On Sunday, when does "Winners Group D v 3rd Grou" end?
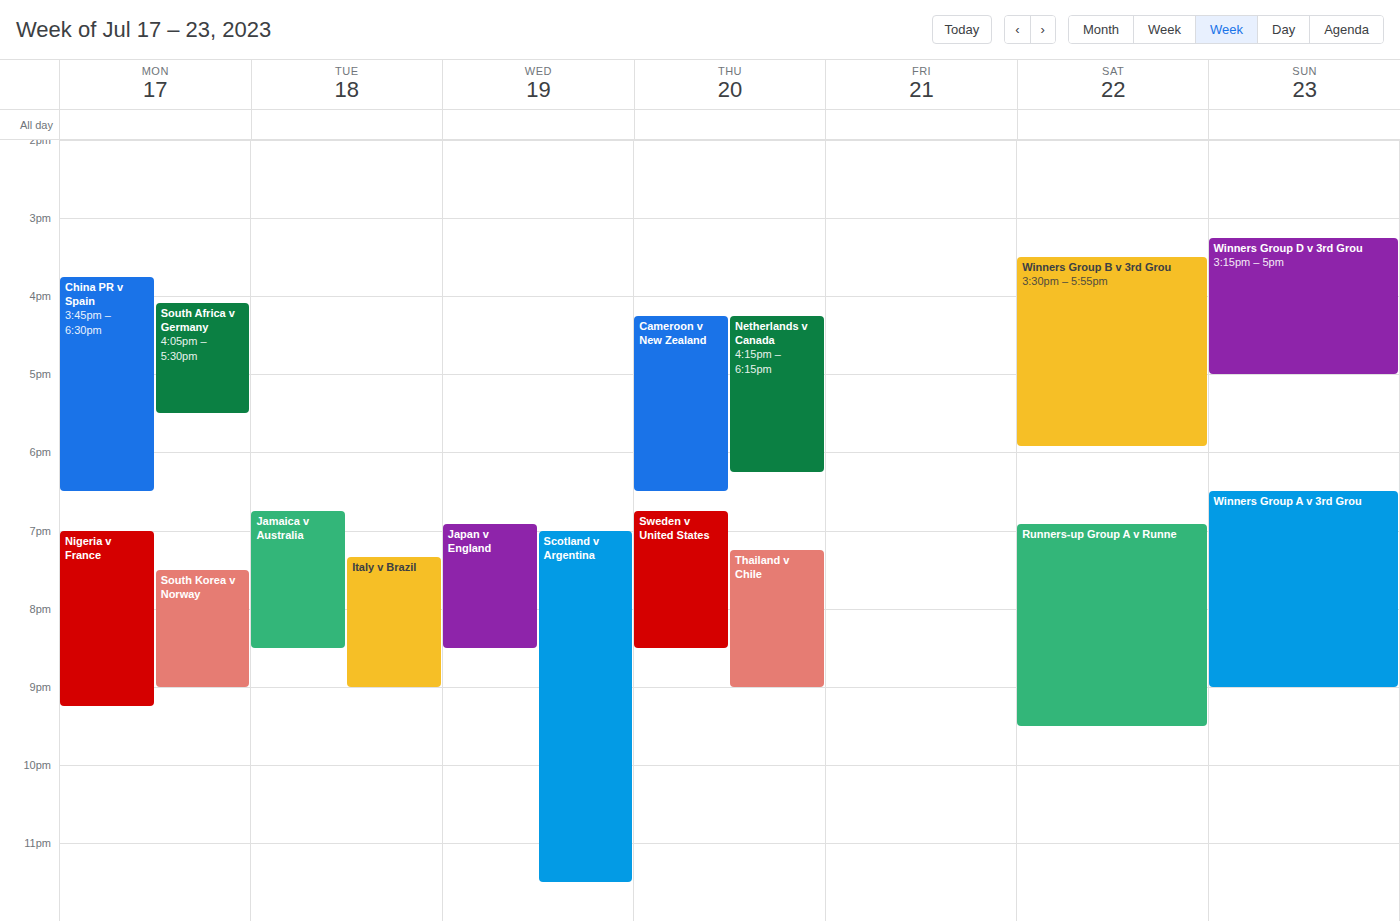
5:00 PM